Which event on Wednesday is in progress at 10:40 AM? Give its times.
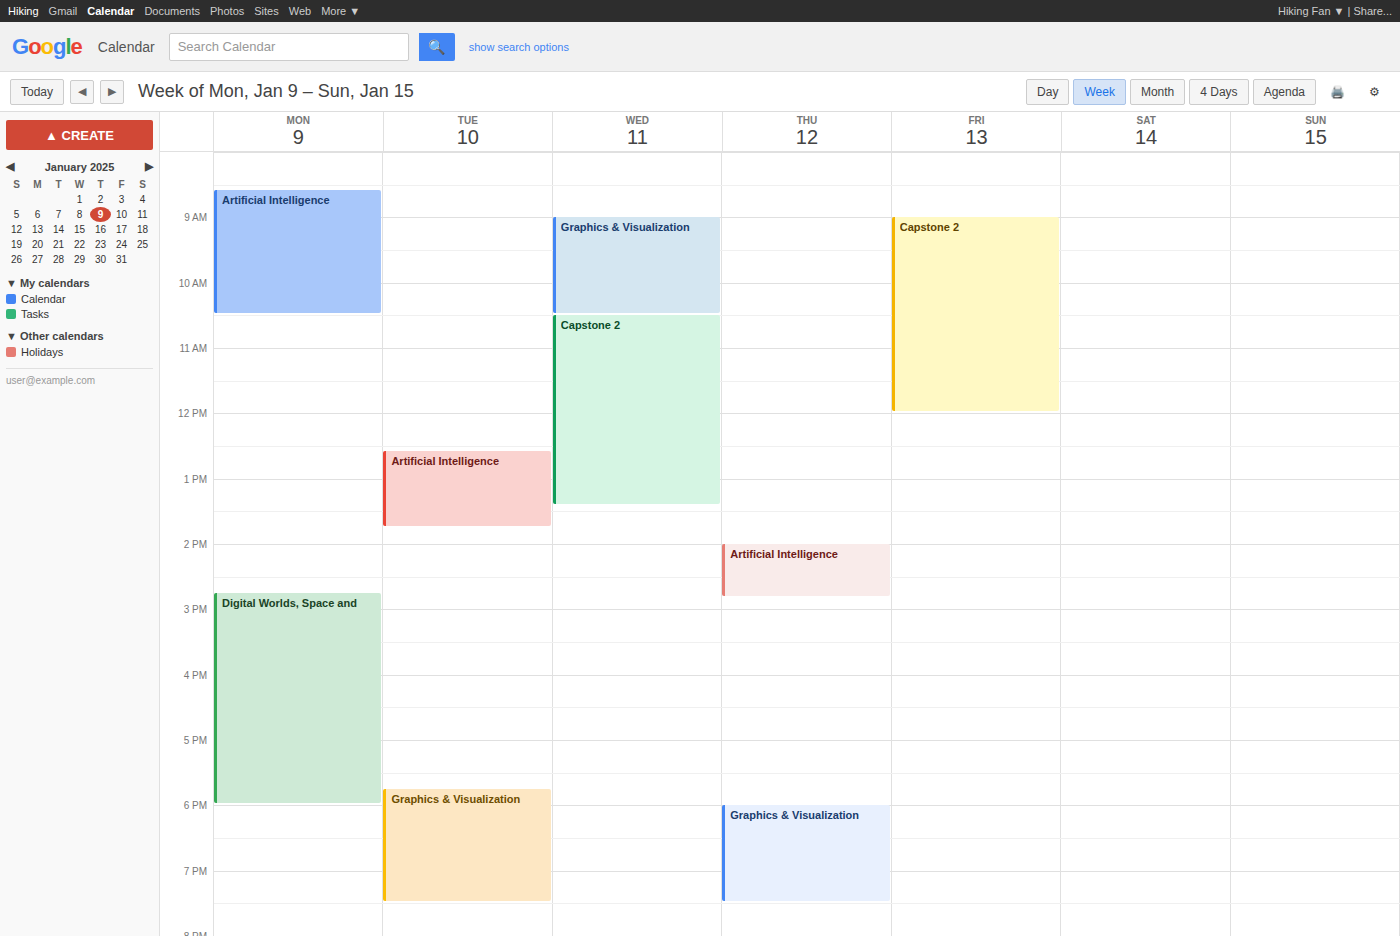
"Capstone 2", 10:30 AM to 1:25 PM